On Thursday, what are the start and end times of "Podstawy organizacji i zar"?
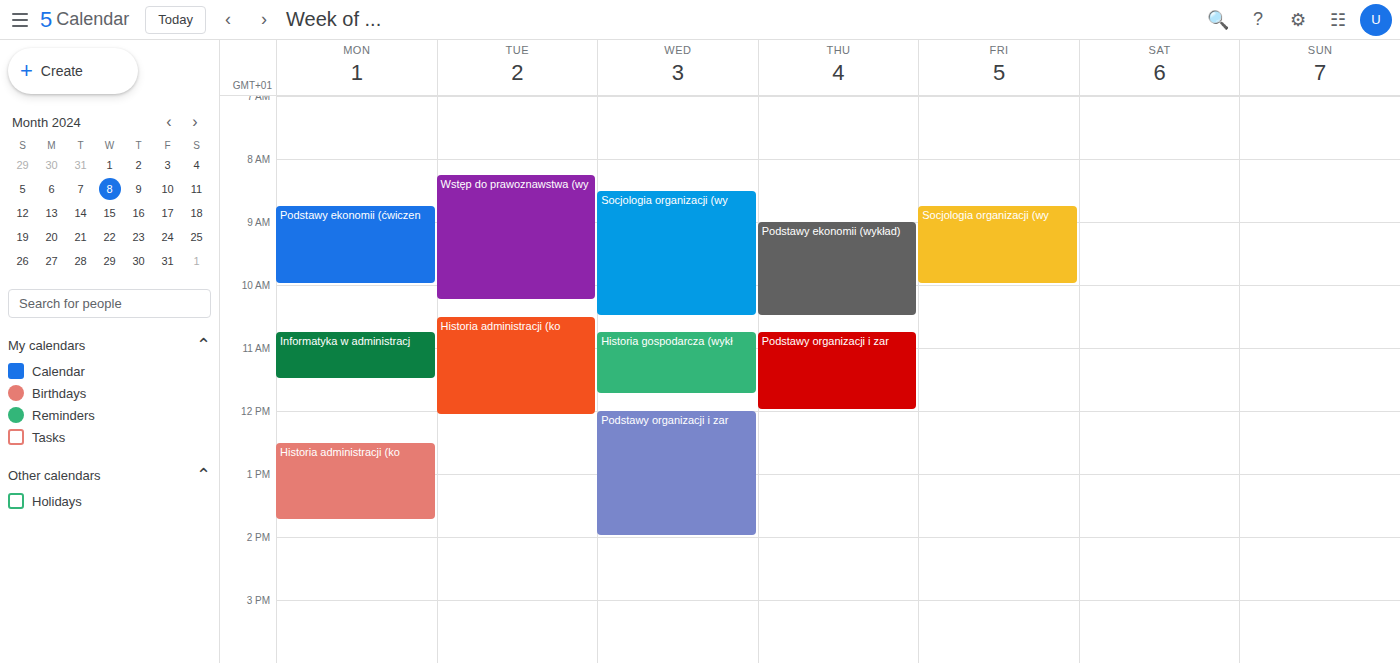
10:45 AM to 12:00 PM